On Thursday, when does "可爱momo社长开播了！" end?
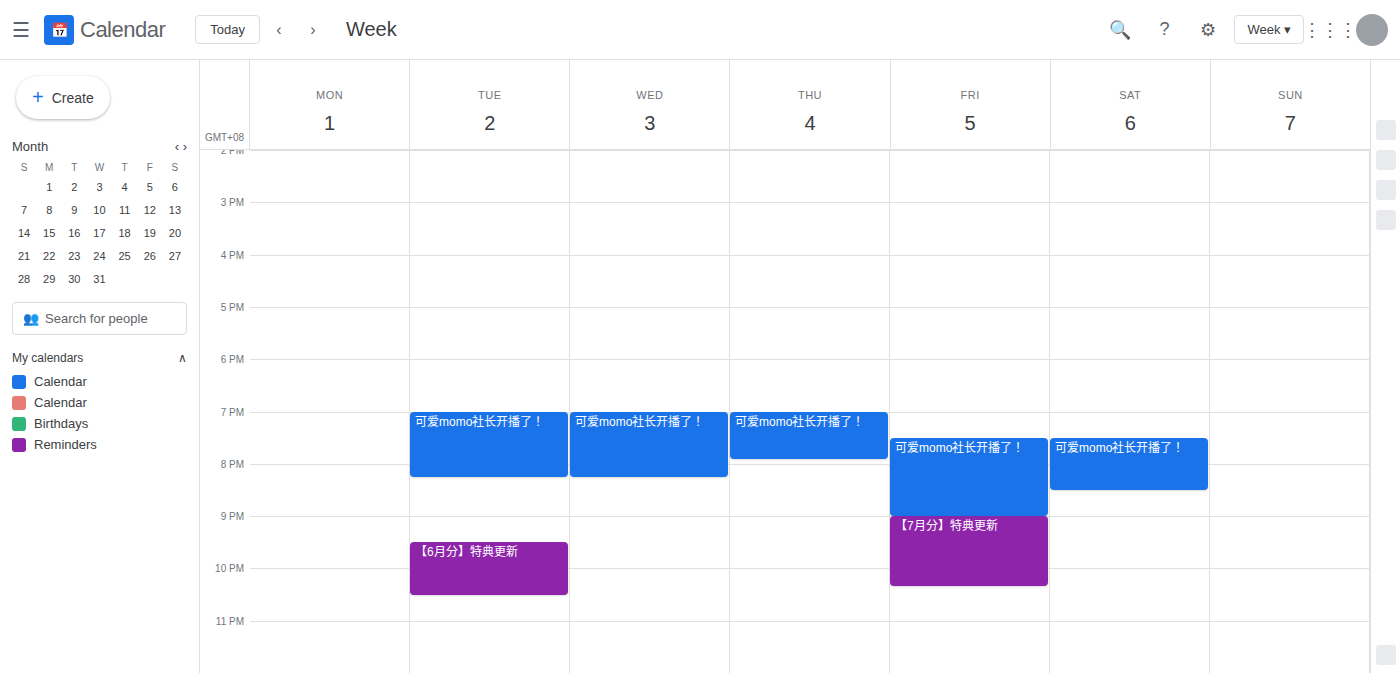
19:55